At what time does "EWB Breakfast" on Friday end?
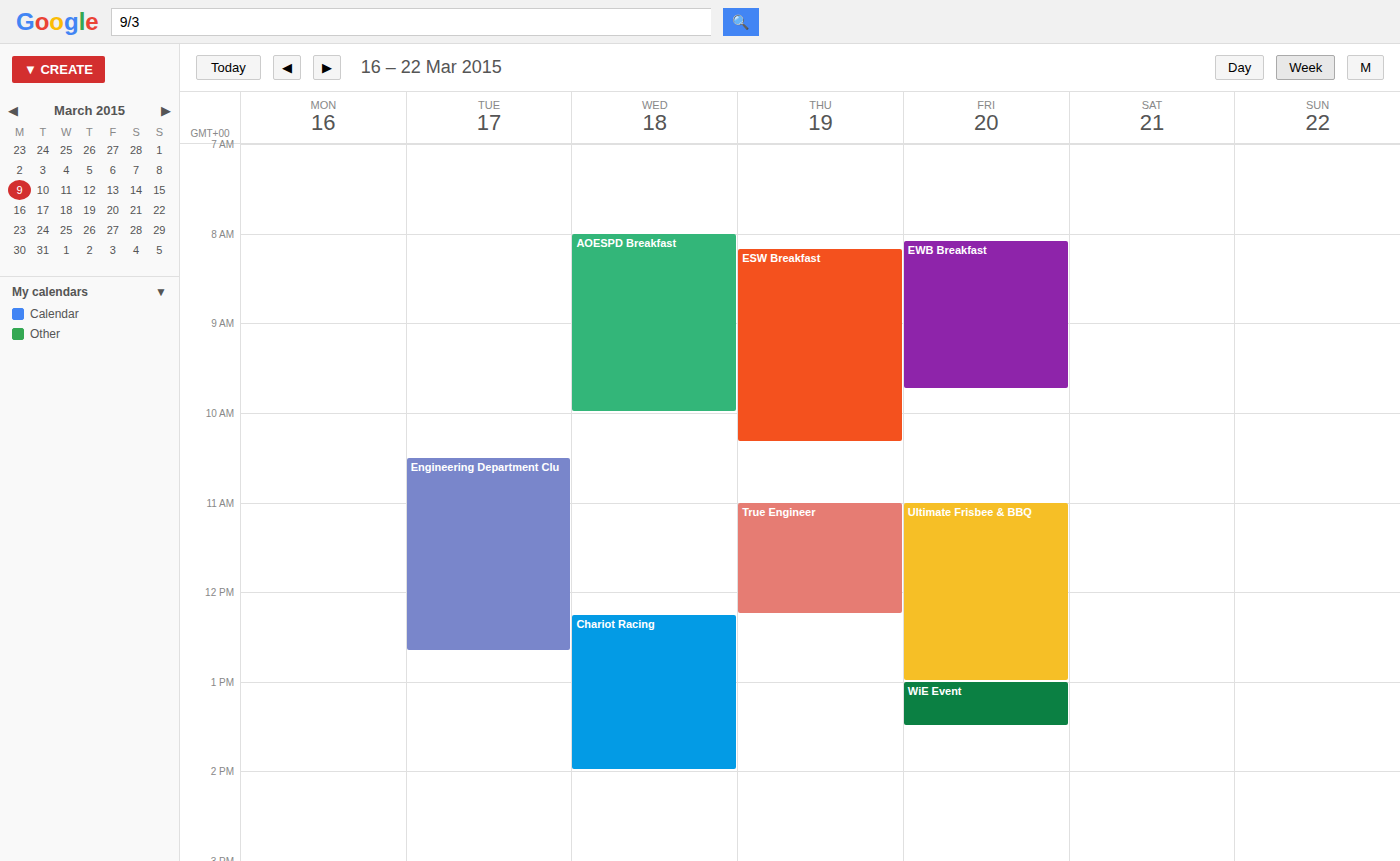
9:45 AM